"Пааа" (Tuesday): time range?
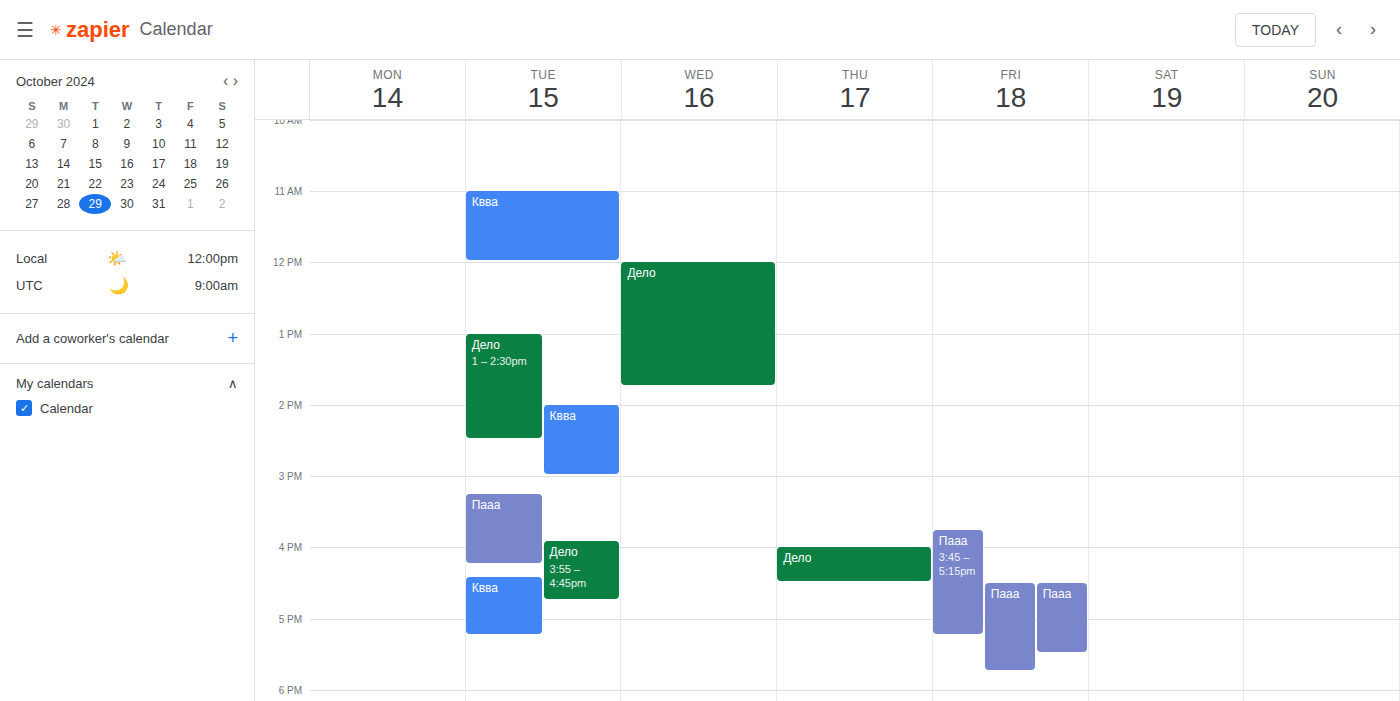
3:15 PM to 4:15 PM